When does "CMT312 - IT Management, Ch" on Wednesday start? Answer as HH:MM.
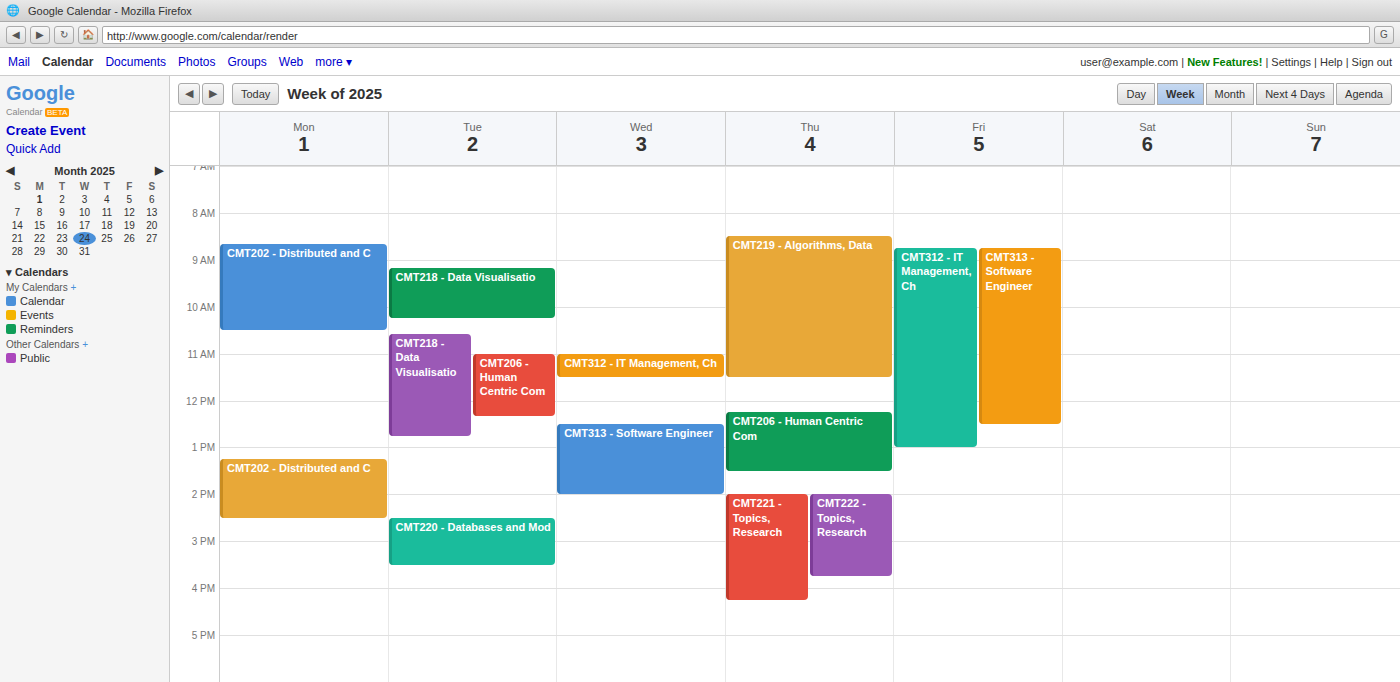
11:00